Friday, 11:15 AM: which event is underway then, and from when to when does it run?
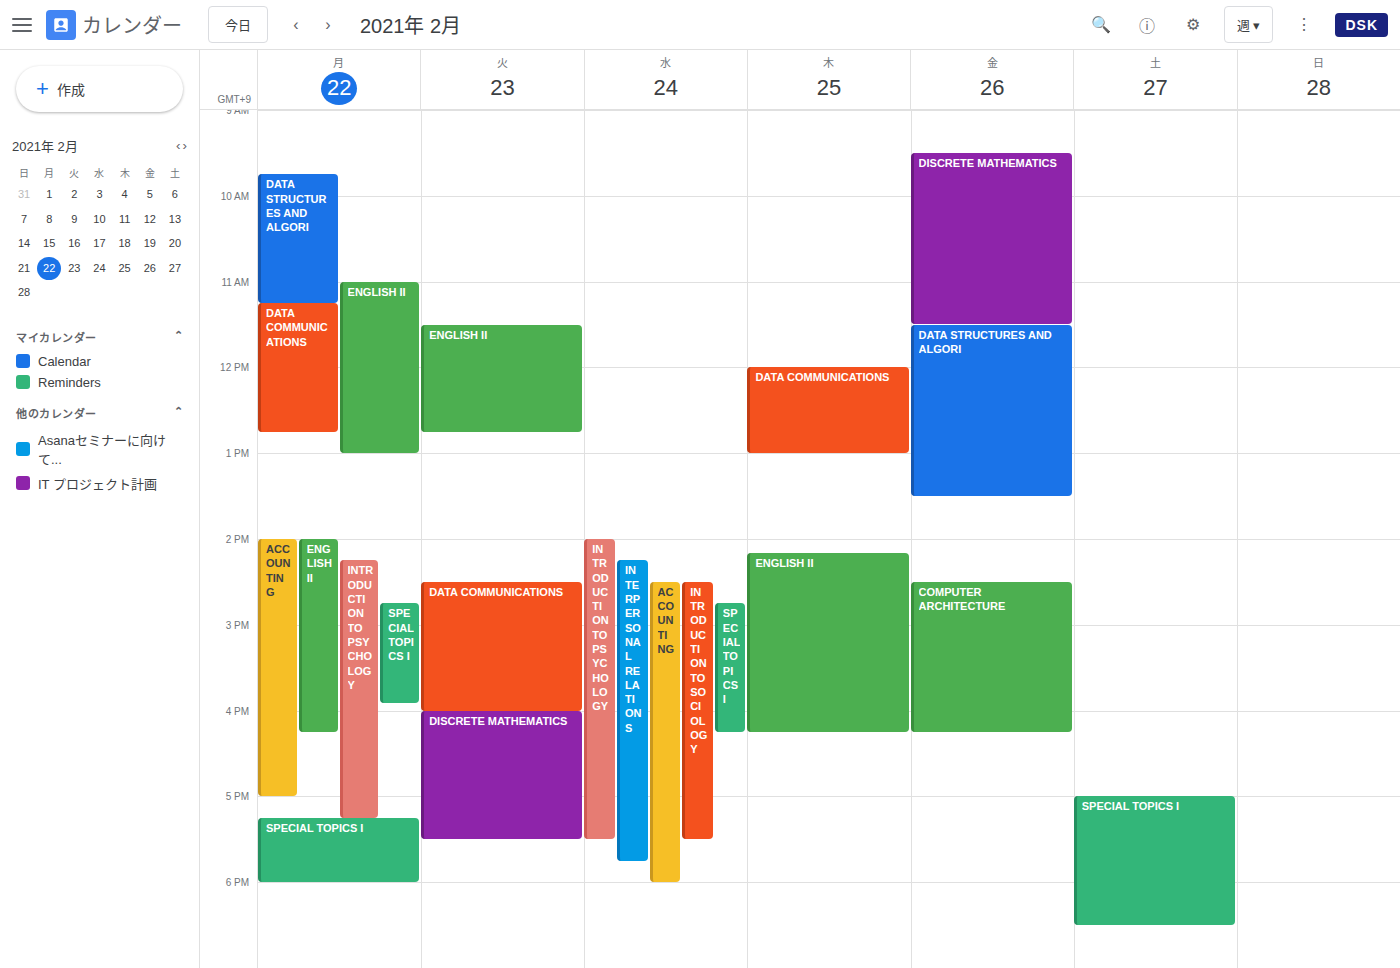
"DISCRETE MATHEMATICS", 9:30 AM to 11:30 AM